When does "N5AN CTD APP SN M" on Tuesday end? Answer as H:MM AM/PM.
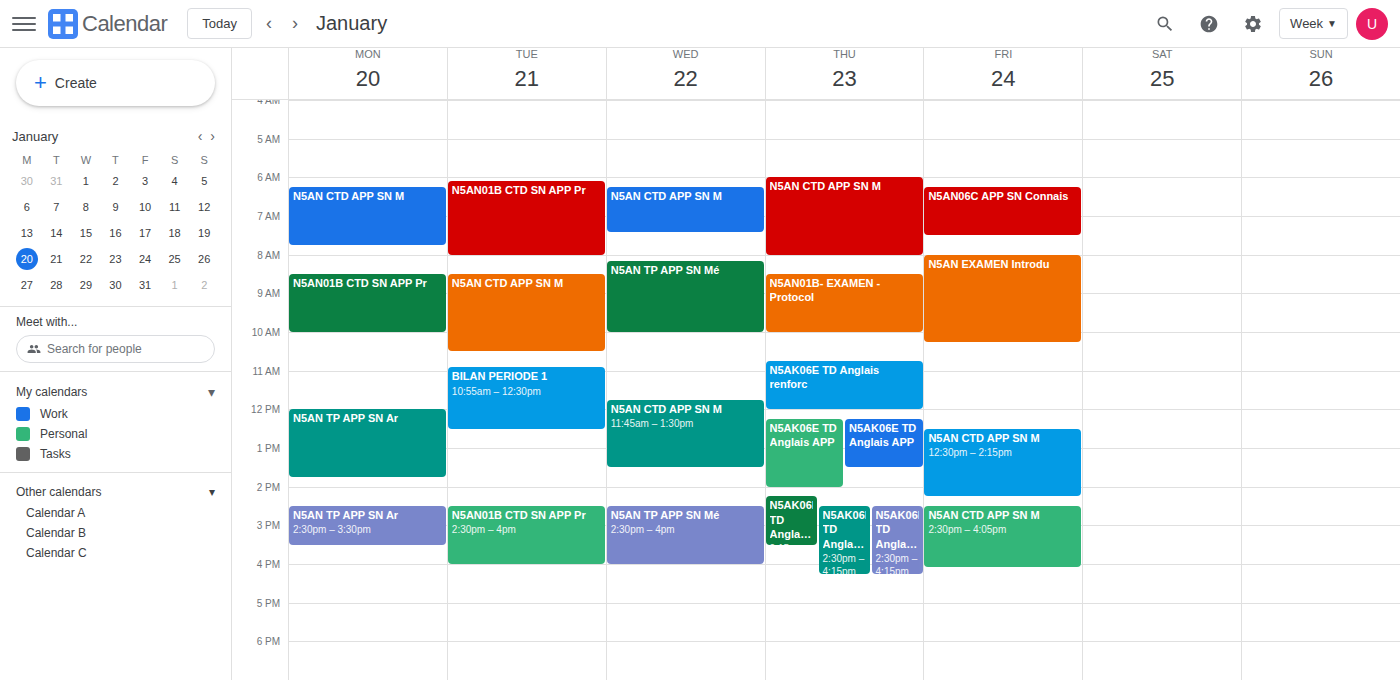
10:30 AM